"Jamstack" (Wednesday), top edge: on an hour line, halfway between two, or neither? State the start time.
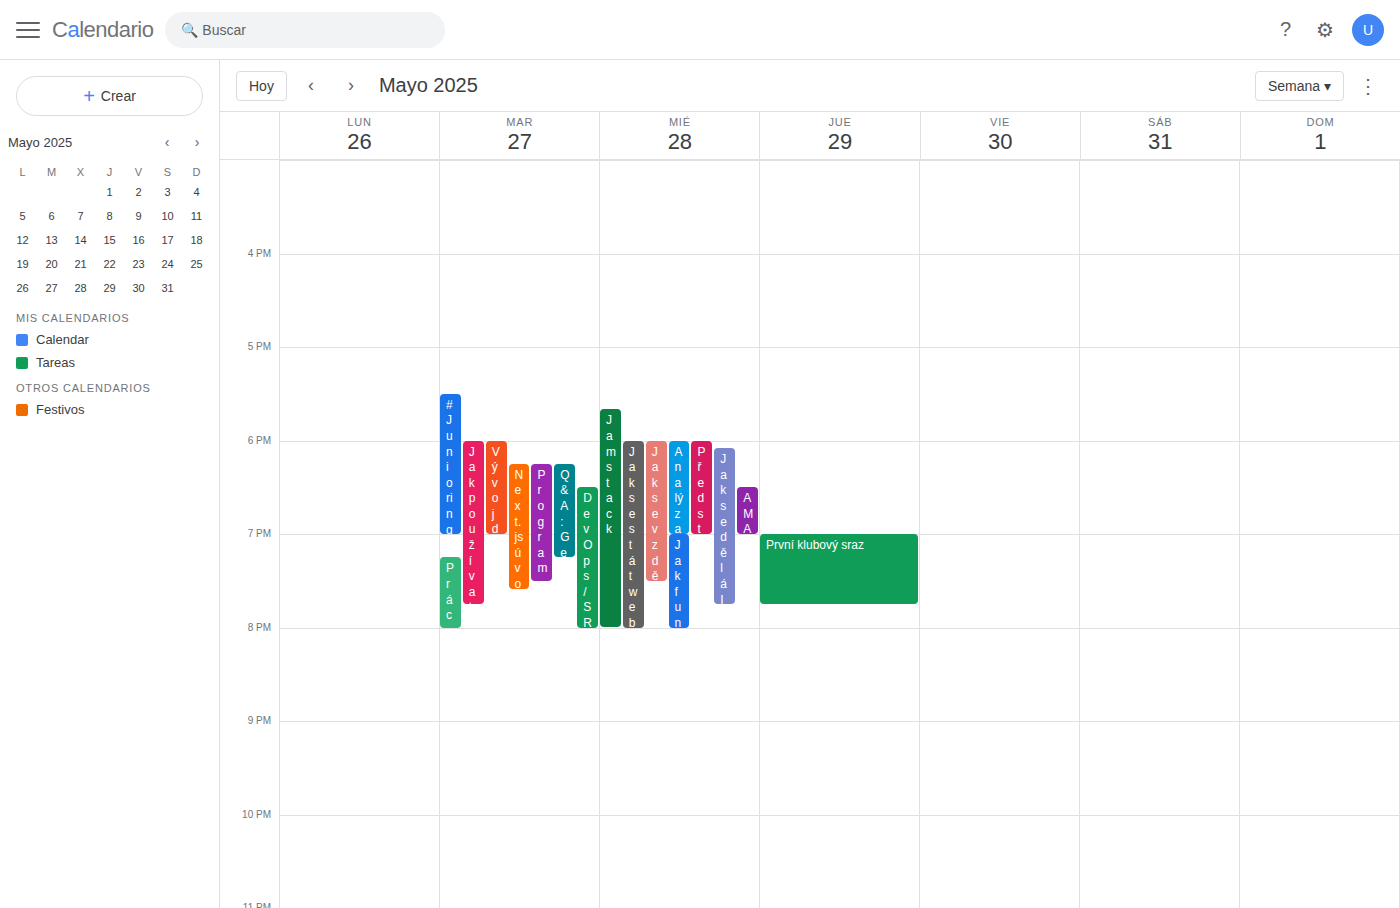
17:40 -- neither: 40 minutes below the 17:00 line and 20 minutes above the 18:00 line.